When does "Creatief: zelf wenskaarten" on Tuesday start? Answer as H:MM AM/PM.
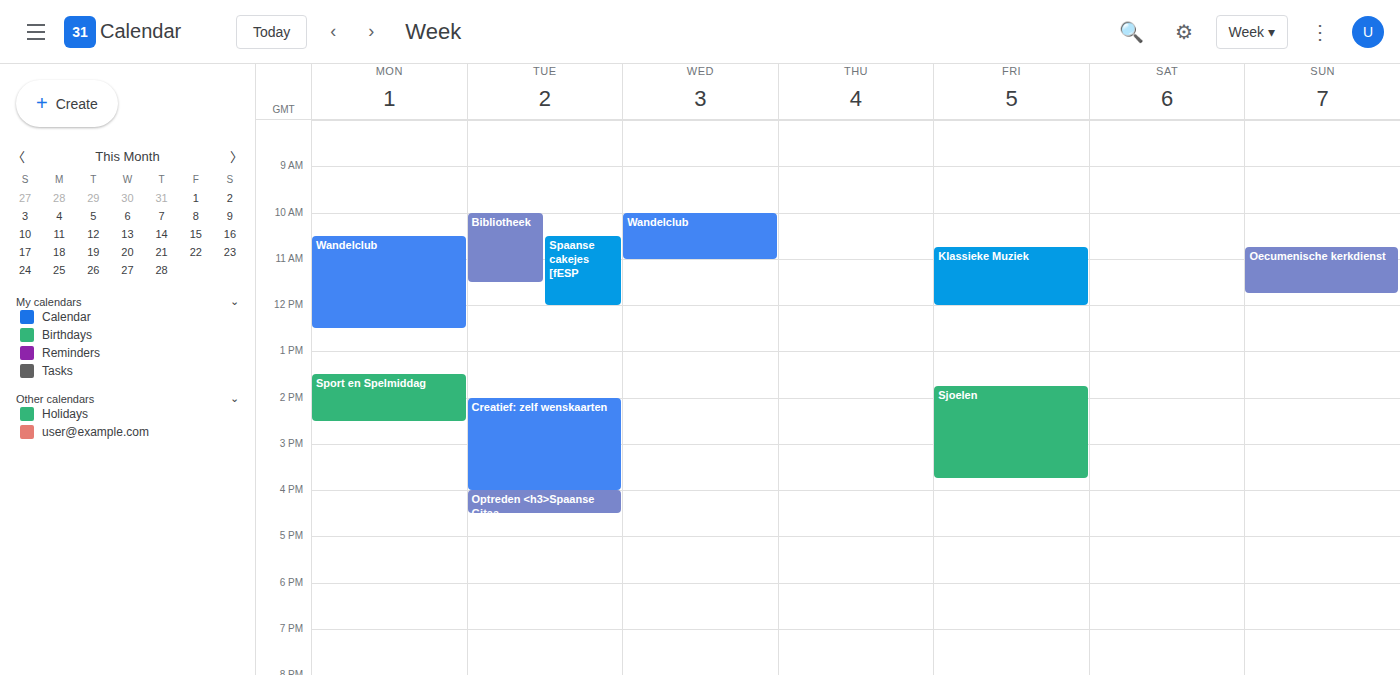
2:00 PM